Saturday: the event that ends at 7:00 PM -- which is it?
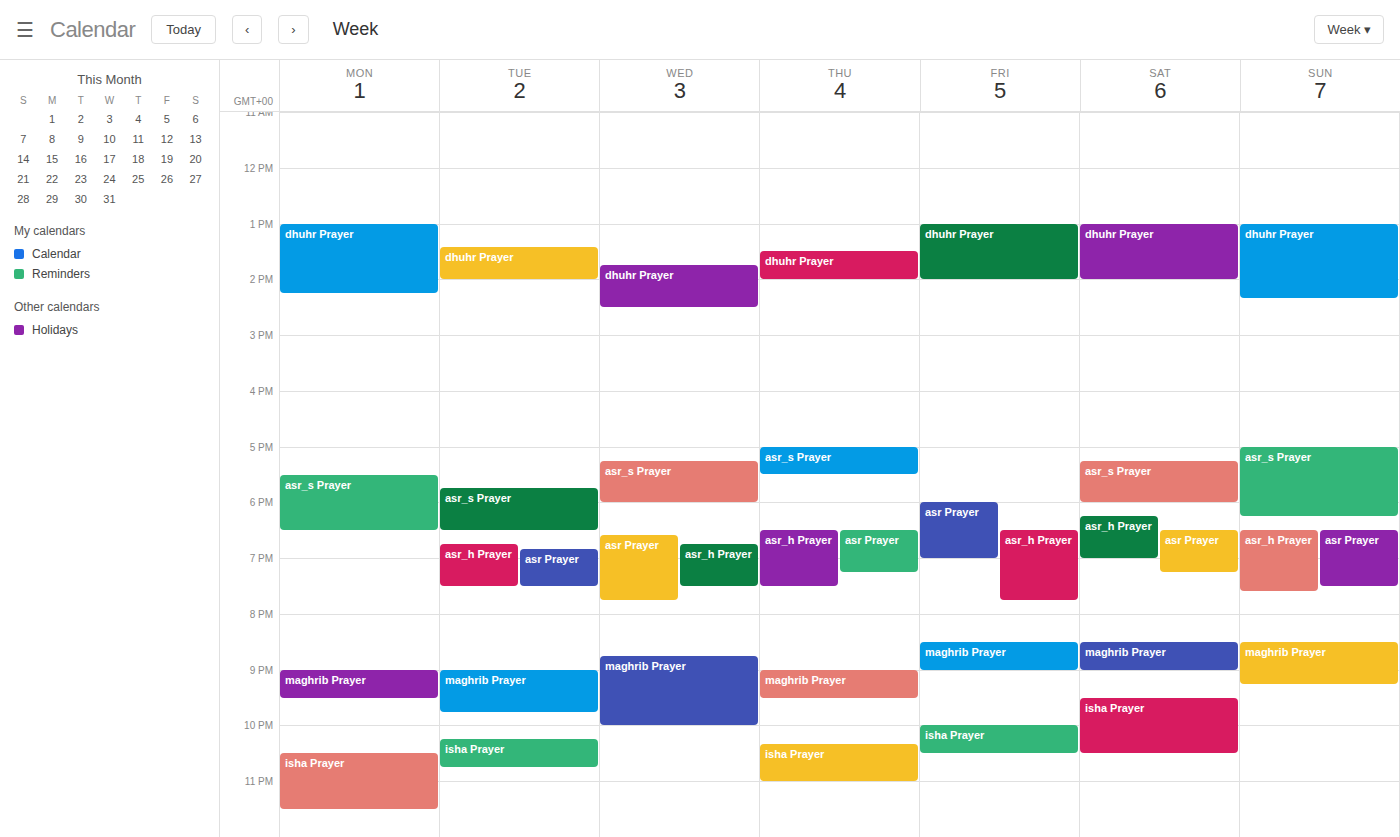
"asr_h Prayer"